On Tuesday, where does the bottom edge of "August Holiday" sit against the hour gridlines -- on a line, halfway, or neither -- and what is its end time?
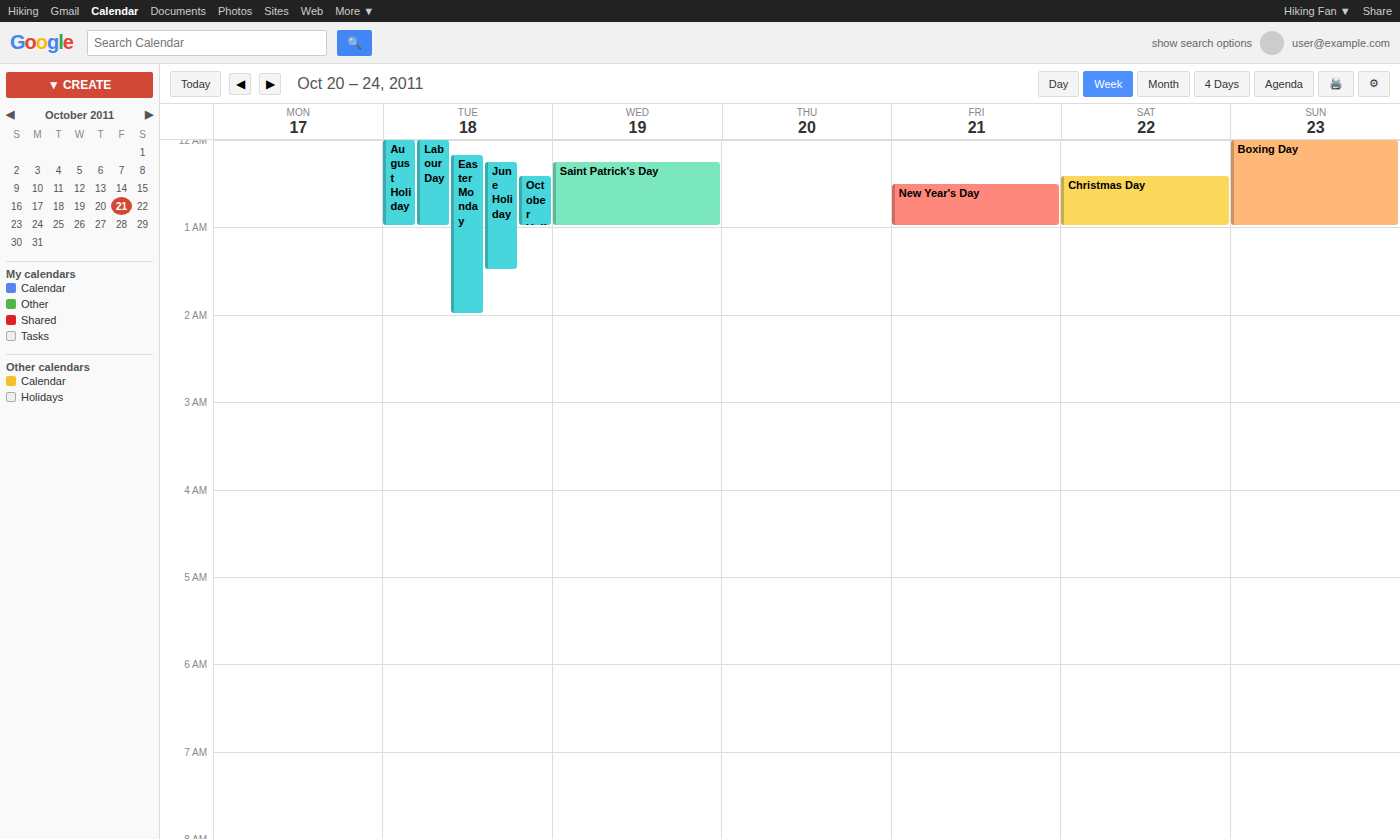
1:00 AM -- exactly on the 1 AM line.